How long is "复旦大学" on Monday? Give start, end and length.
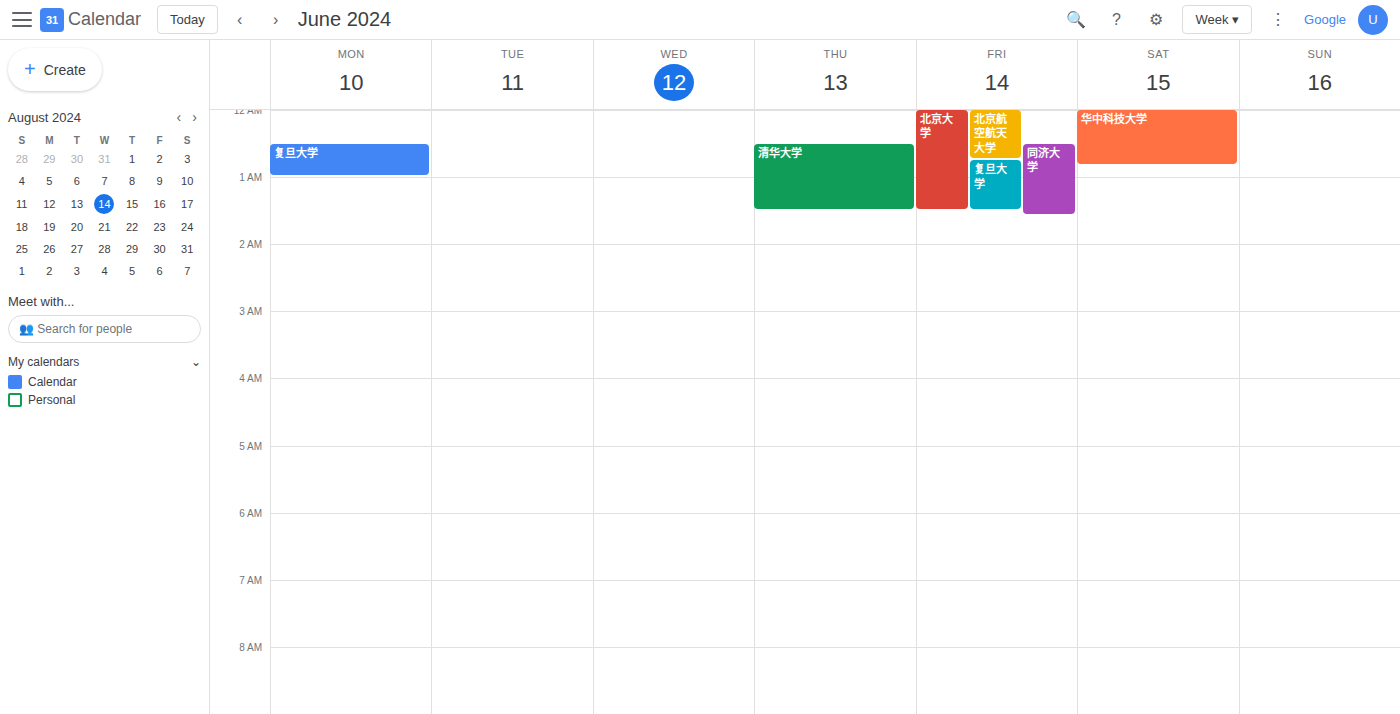
12:30 AM to 1:00 AM, 30 minutes